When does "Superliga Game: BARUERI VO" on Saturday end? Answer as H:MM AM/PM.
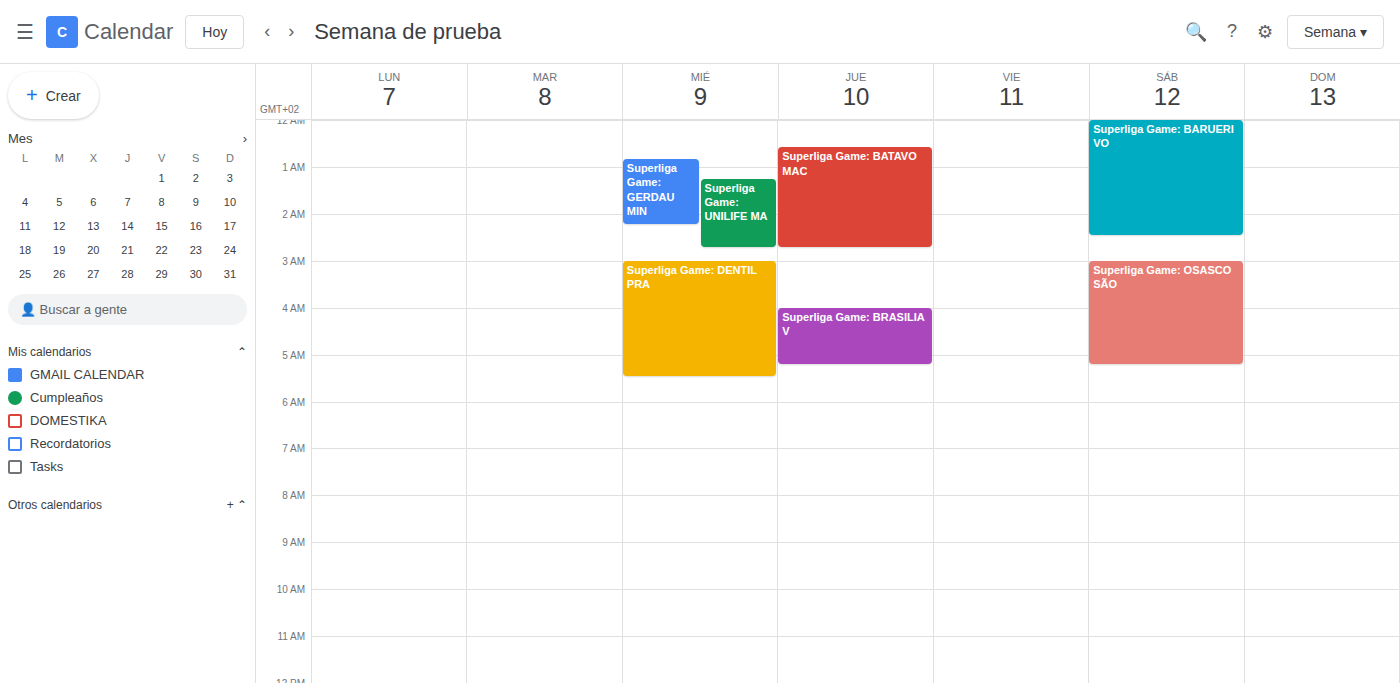
2:30 AM